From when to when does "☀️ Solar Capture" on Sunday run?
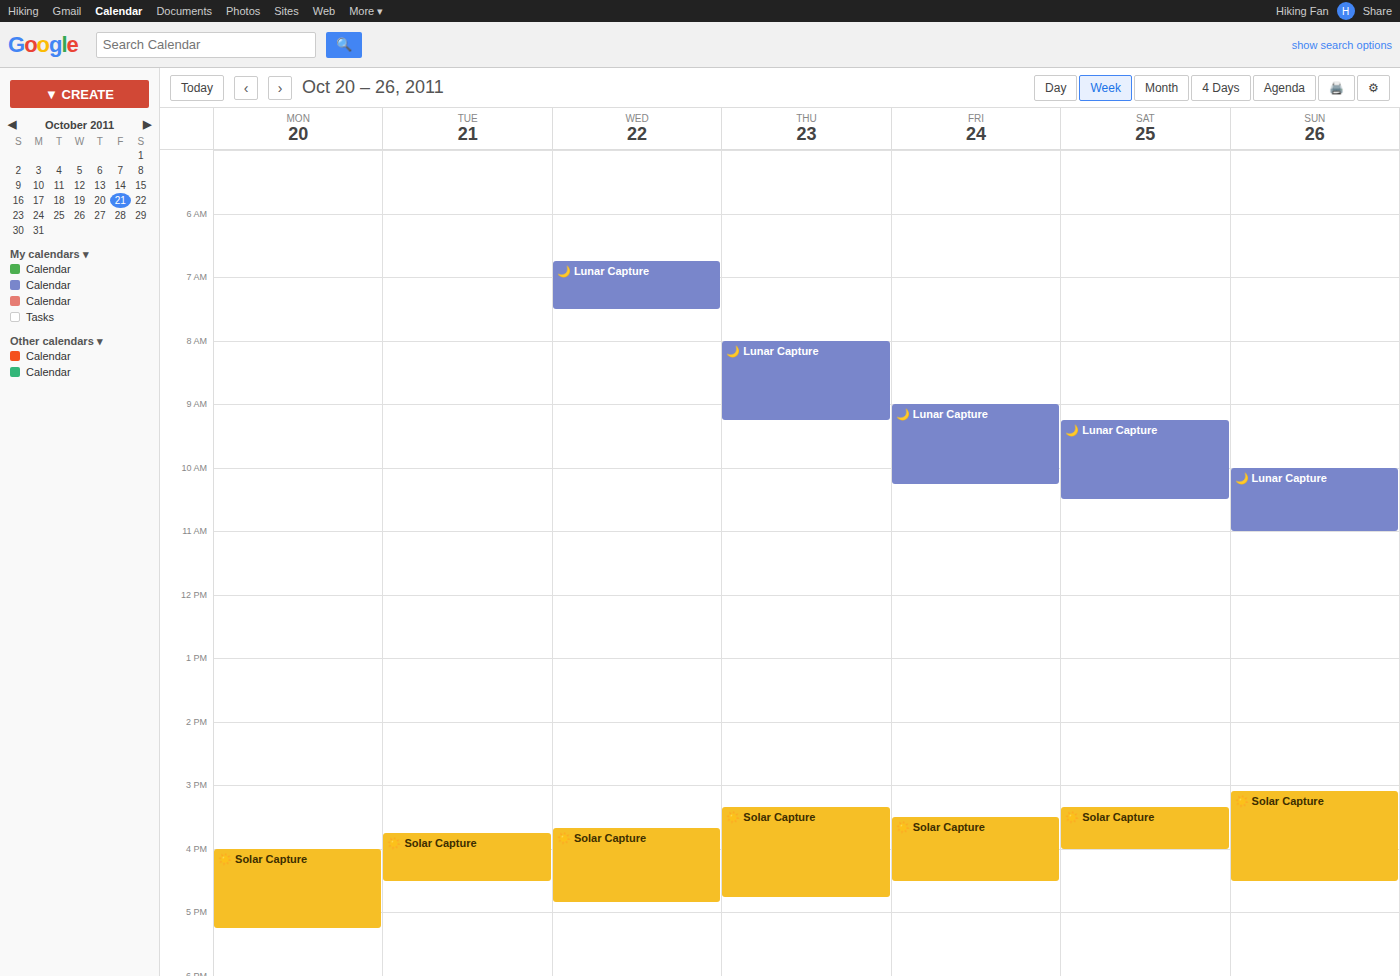
3:05 PM to 4:30 PM